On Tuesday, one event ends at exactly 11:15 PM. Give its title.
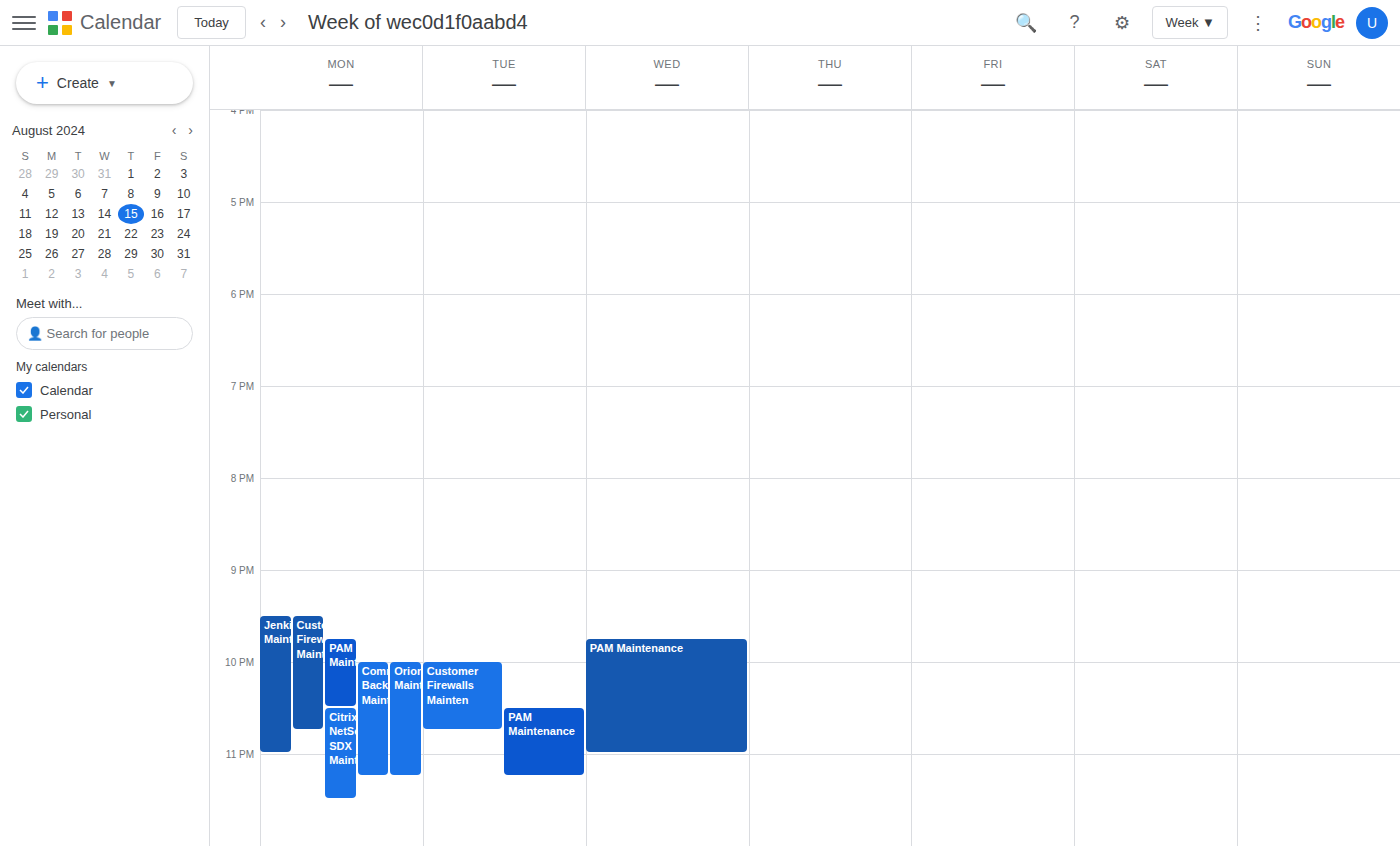
"PAM Maintenance"